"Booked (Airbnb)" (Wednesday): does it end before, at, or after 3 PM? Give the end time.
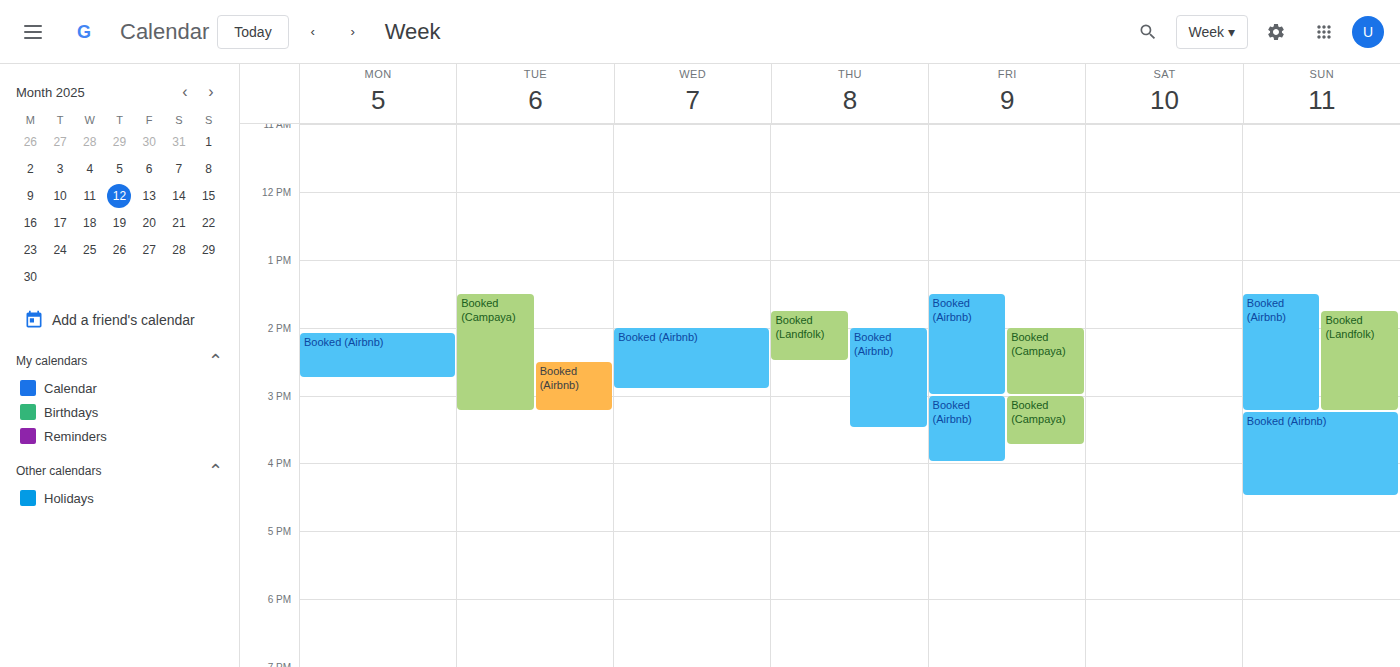
2:55 PM -- before 3 PM, 5 minutes above the 3 PM line.